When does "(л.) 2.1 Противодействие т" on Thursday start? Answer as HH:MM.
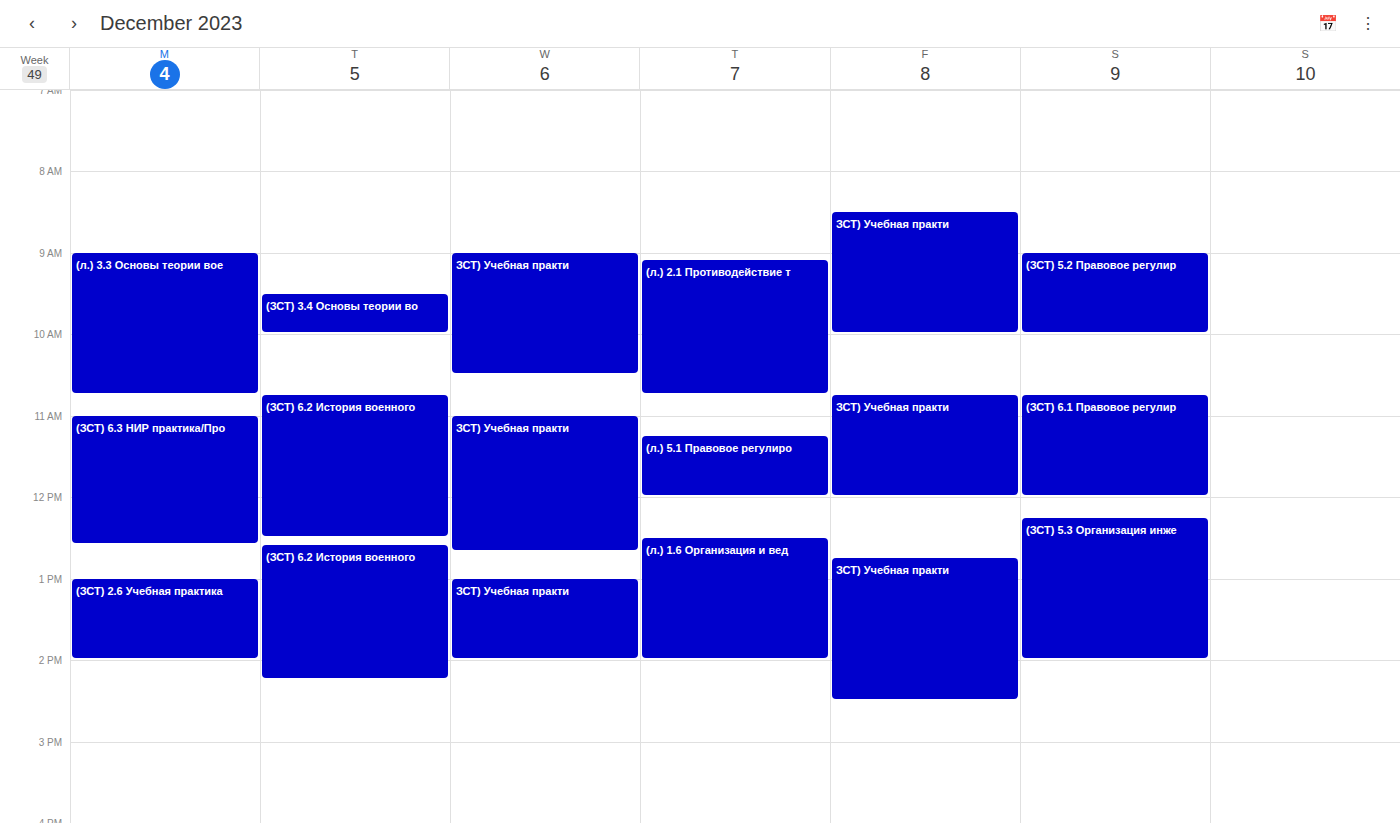
09:05